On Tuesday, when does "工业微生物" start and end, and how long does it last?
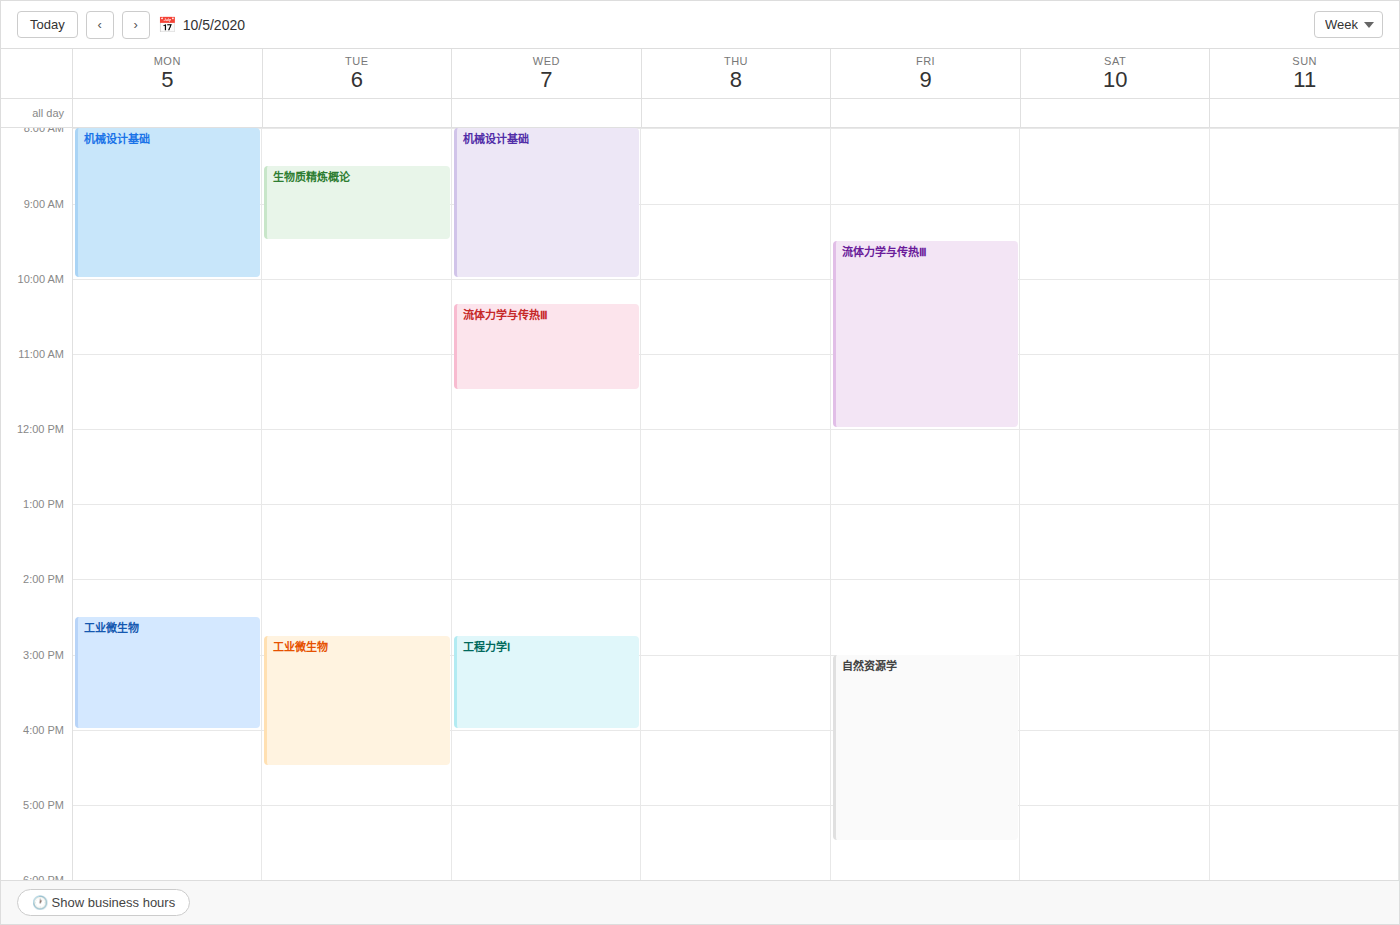
2:45 PM to 4:30 PM, 1 hour 45 minutes